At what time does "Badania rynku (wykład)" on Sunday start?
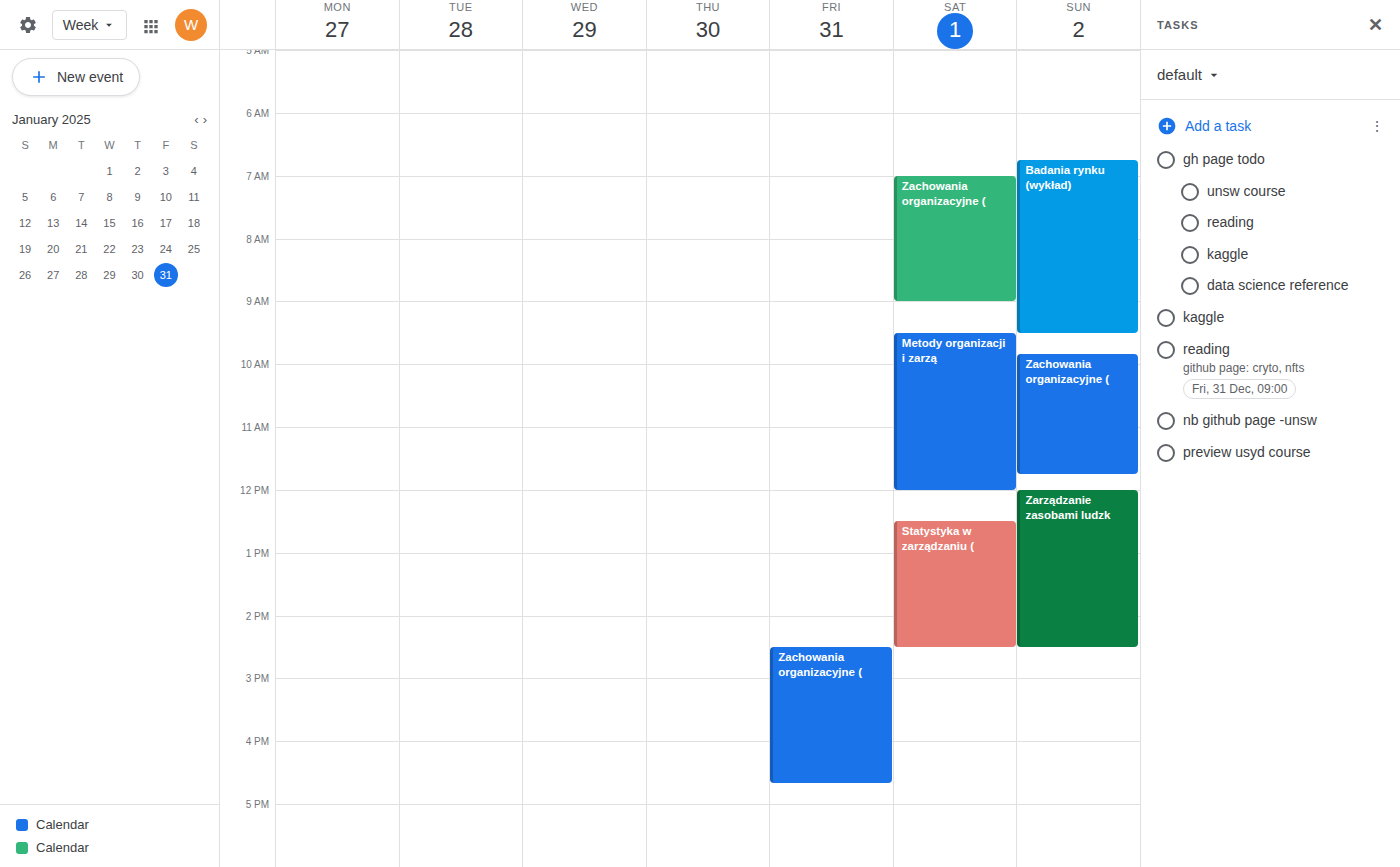
6:45 AM